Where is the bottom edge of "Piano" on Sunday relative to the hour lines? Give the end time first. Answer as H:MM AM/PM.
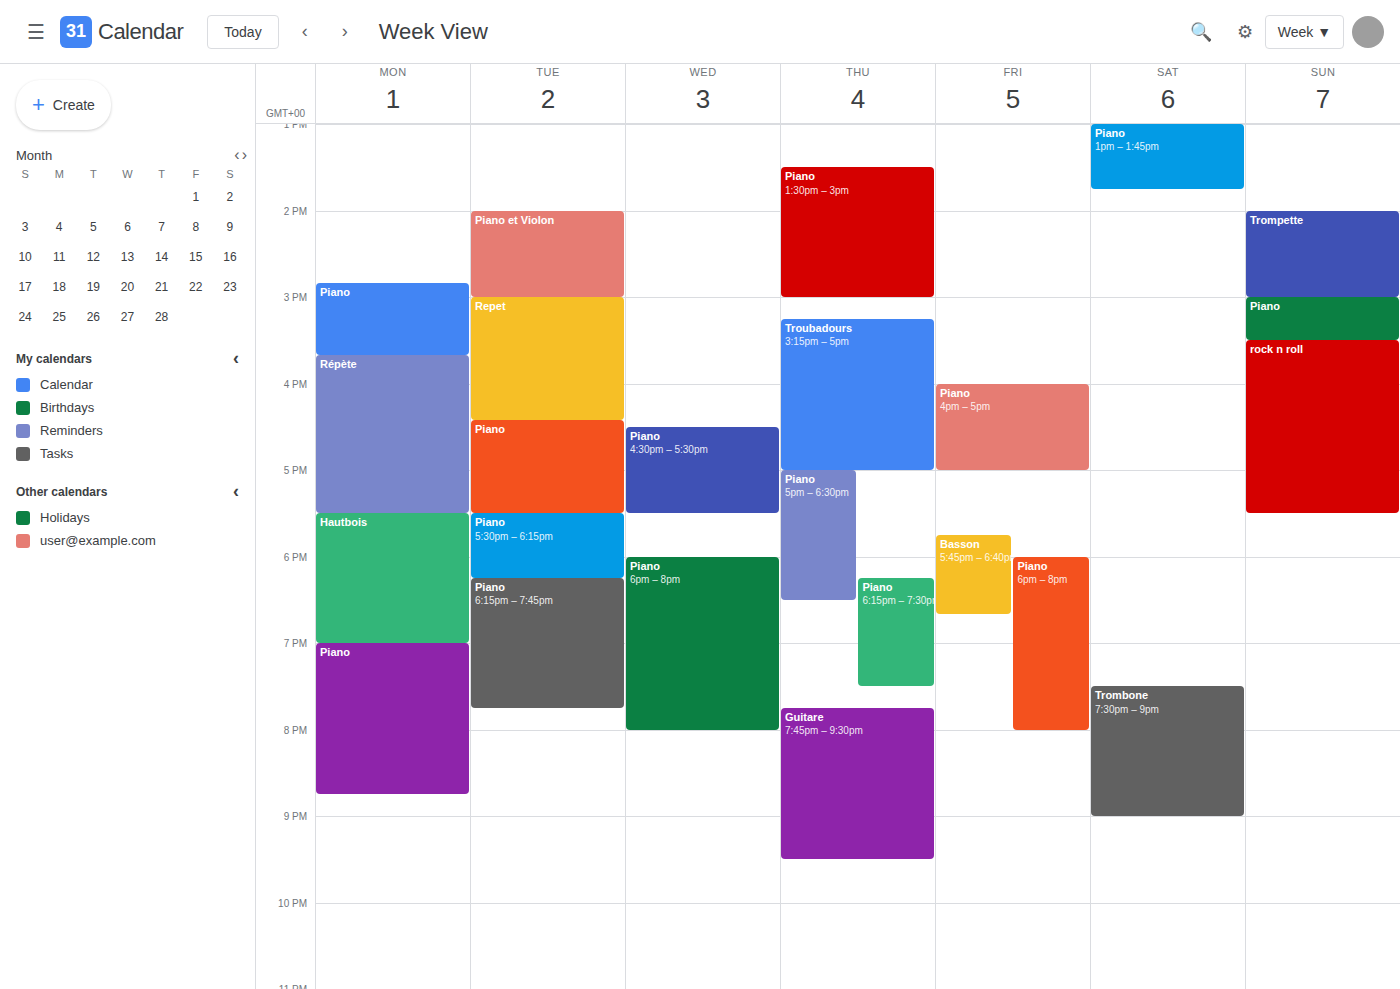
3:30 PM -- halfway between the 3 PM and 4 PM lines.